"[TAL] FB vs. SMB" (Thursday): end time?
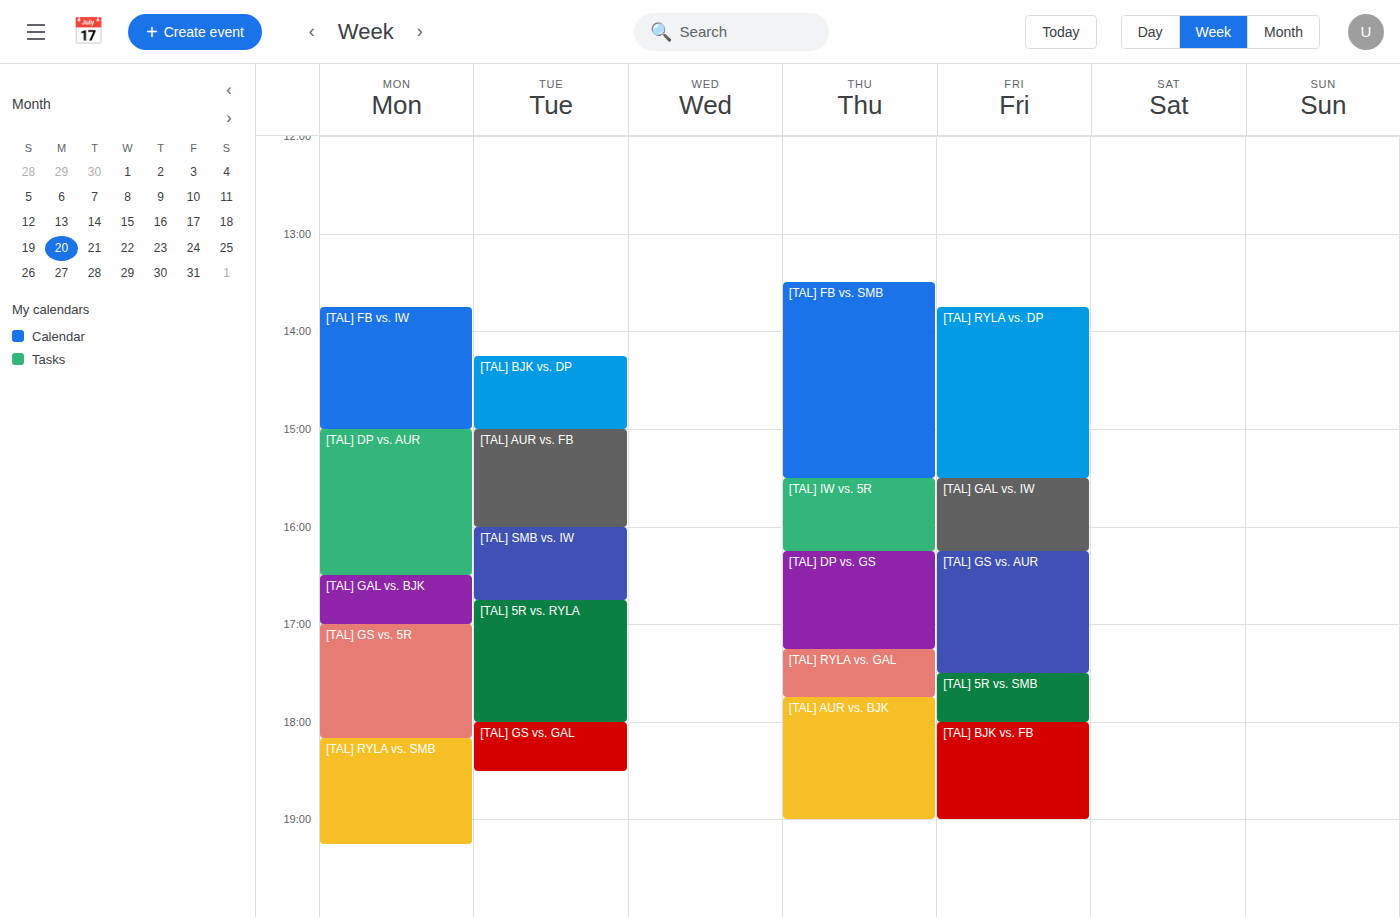
3:30 PM